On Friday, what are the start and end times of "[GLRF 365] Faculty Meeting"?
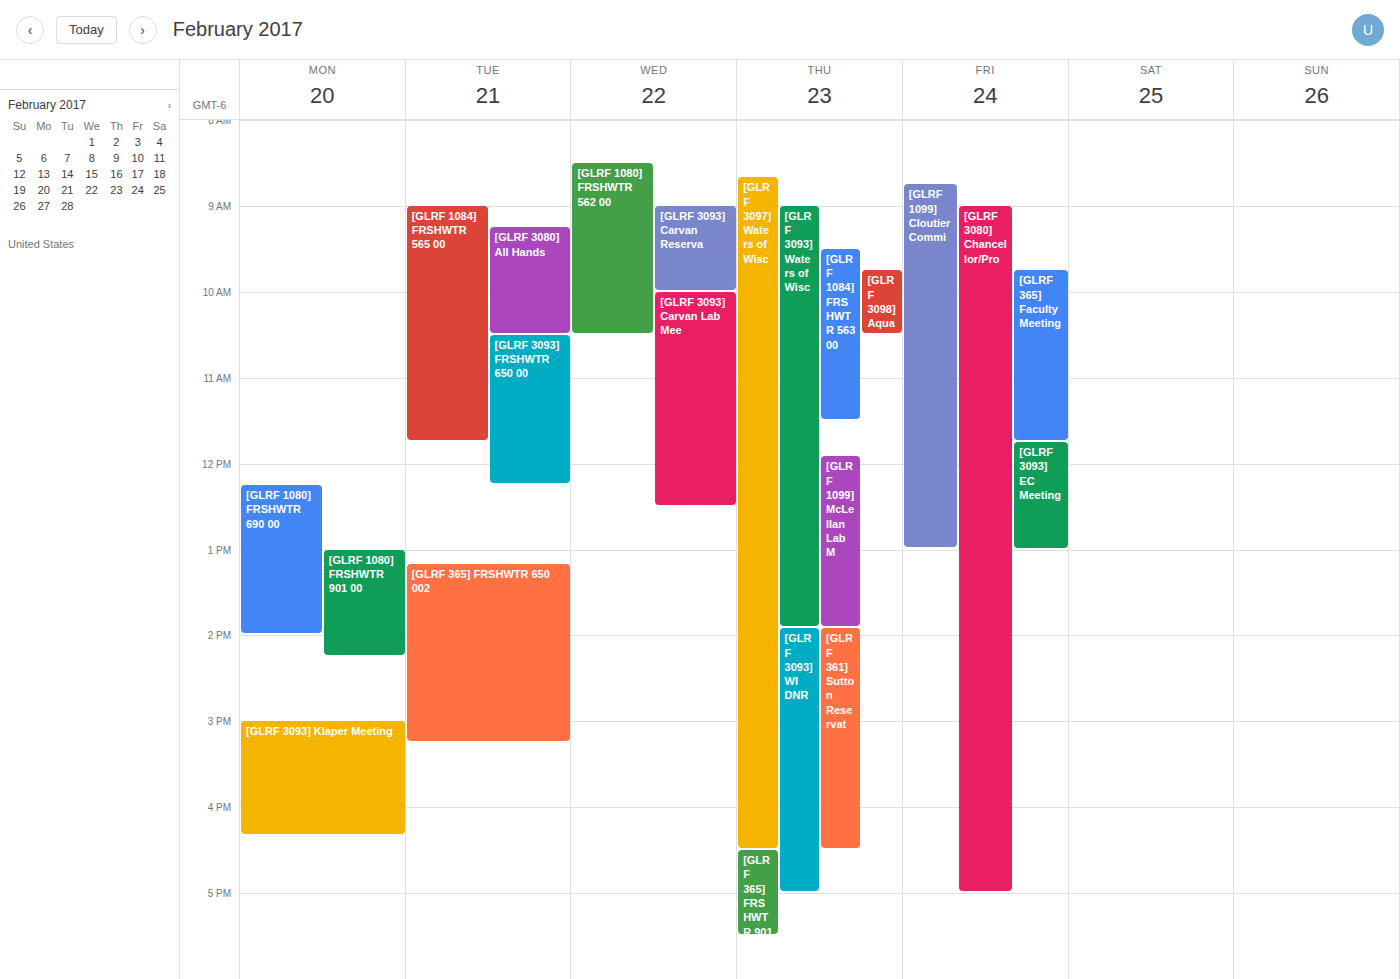
9:45 AM to 11:45 AM